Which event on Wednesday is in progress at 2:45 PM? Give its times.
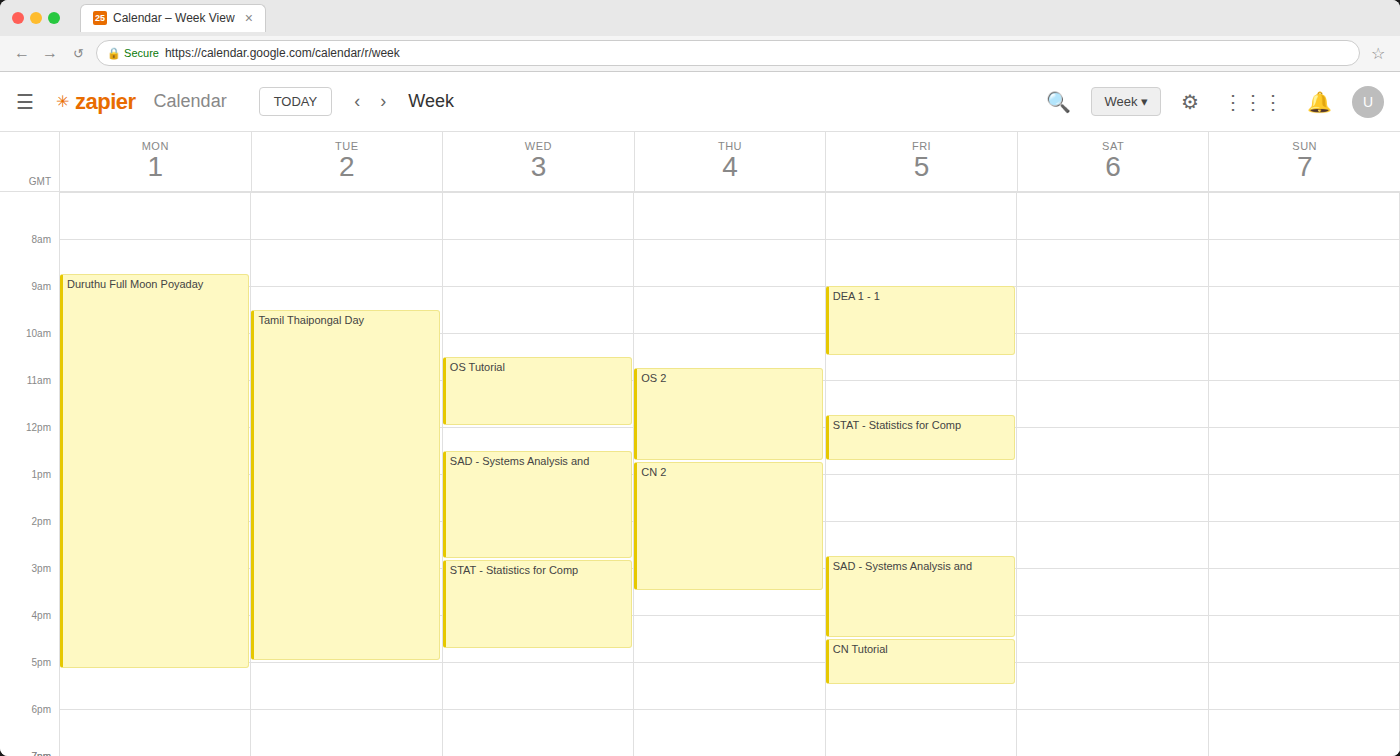
"SAD - Systems Analysis and", 12:30 PM to 2:50 PM